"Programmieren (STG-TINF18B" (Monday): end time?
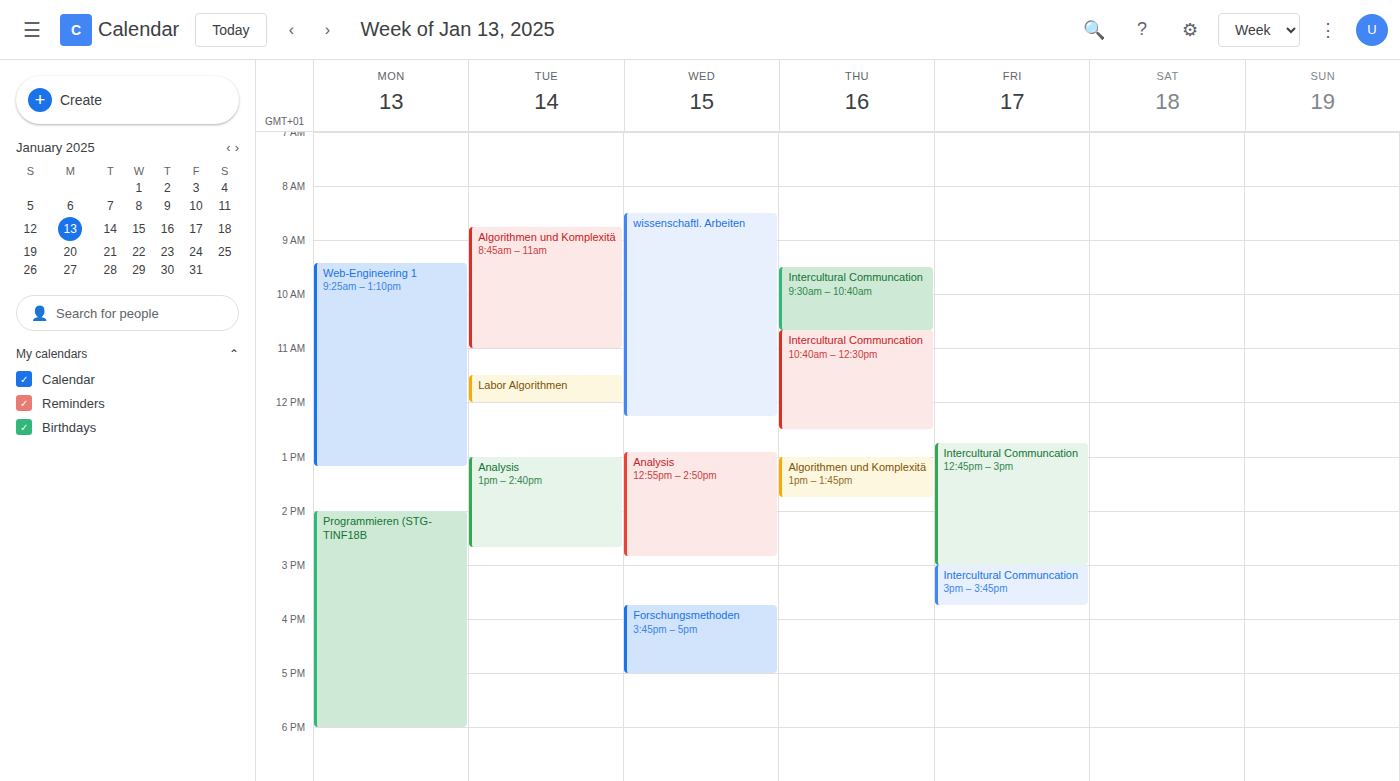
6:00 PM